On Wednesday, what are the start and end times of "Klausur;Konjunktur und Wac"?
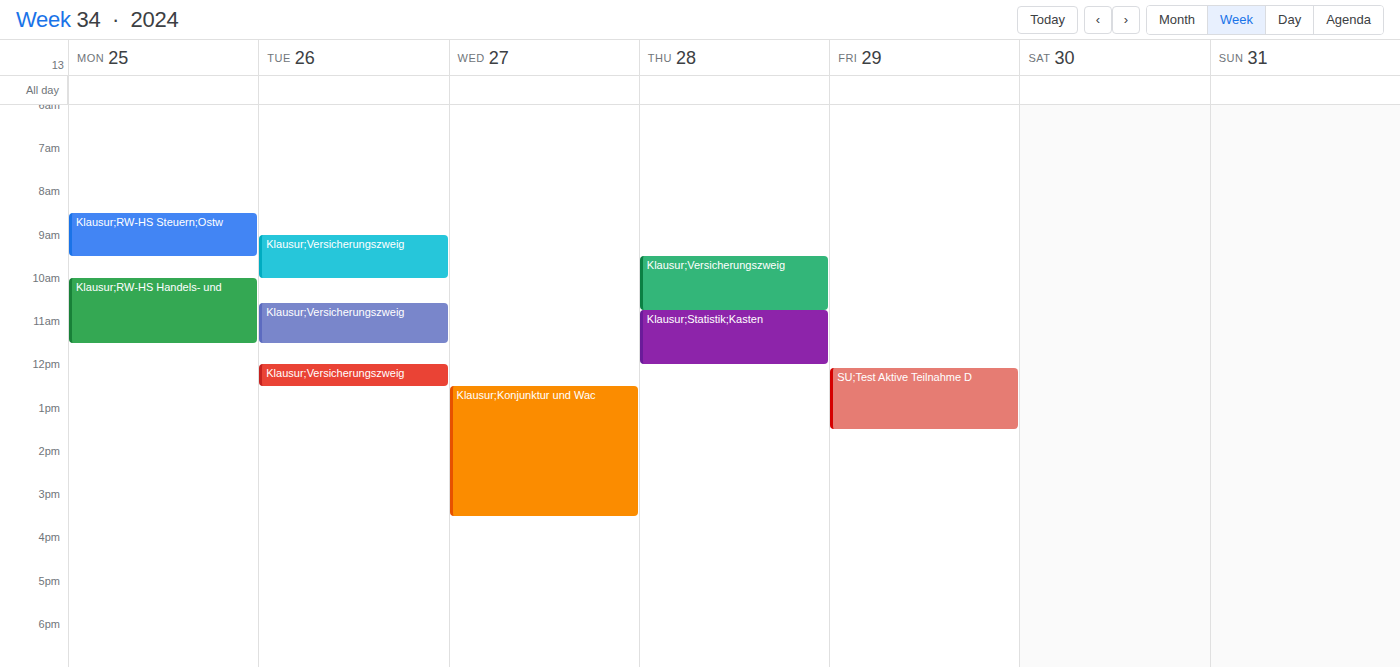
12:30 PM to 3:30 PM